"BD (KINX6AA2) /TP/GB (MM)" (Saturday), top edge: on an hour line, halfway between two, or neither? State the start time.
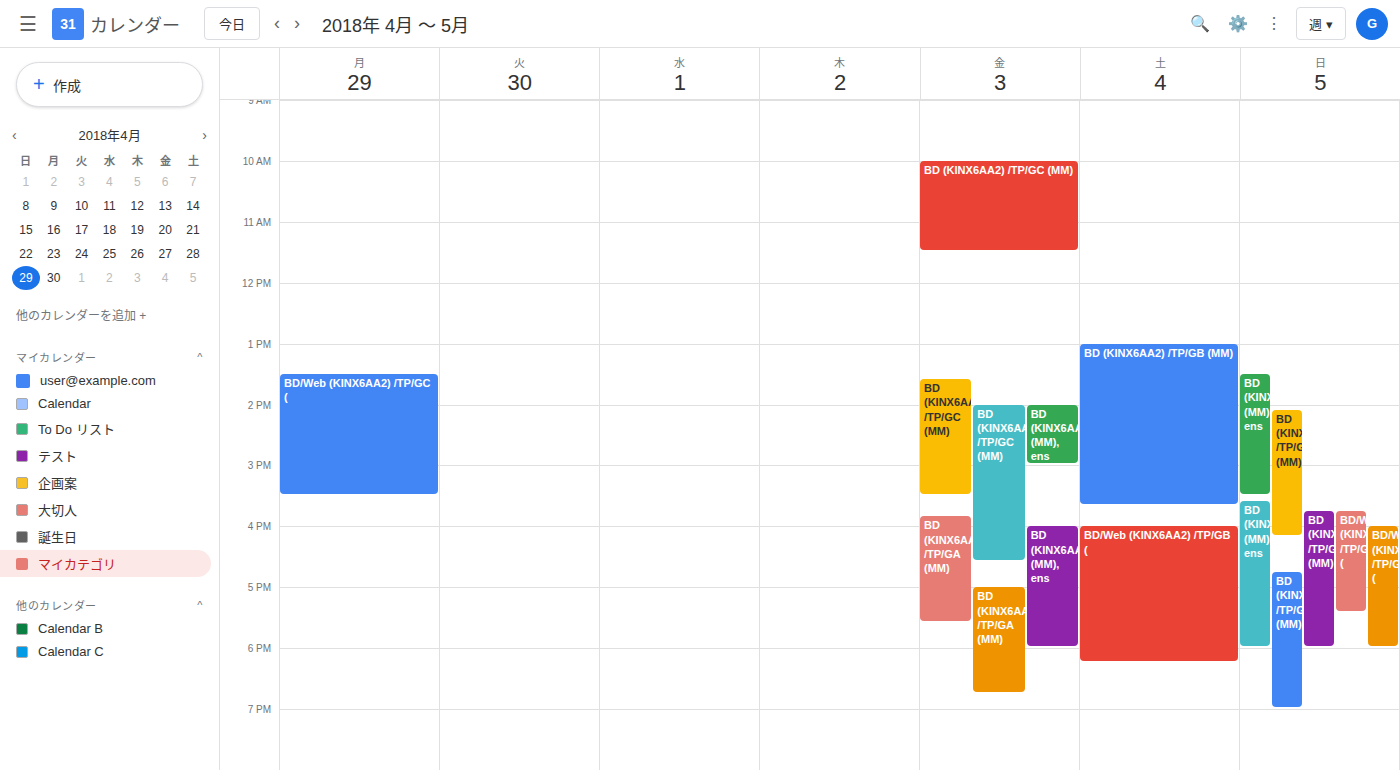
13:00 -- exactly on the 13:00 line.